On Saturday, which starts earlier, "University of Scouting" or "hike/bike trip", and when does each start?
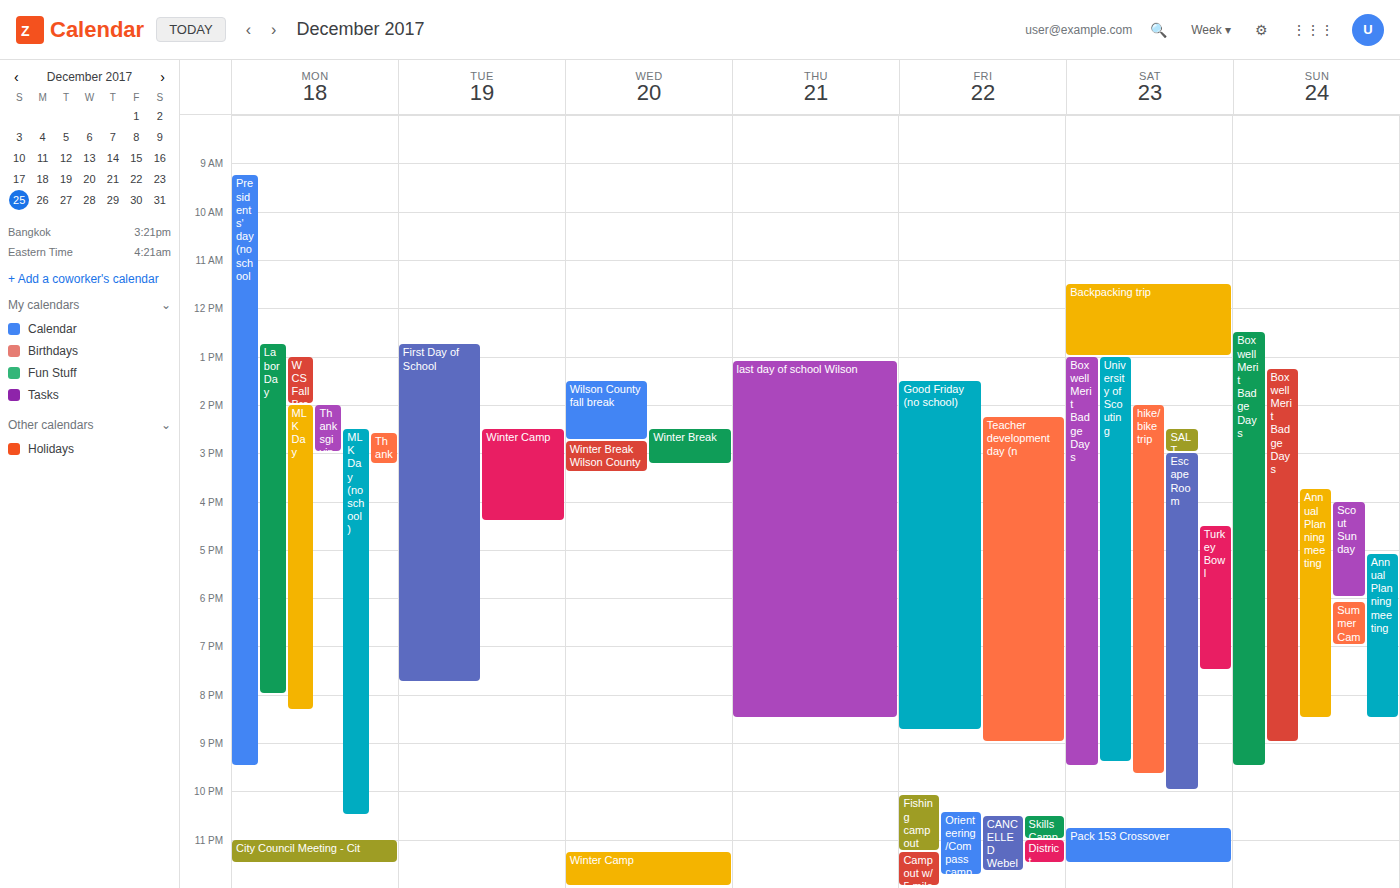
"University of Scouting" 1:00 PM; "hike/bike trip" 2:00 PM.